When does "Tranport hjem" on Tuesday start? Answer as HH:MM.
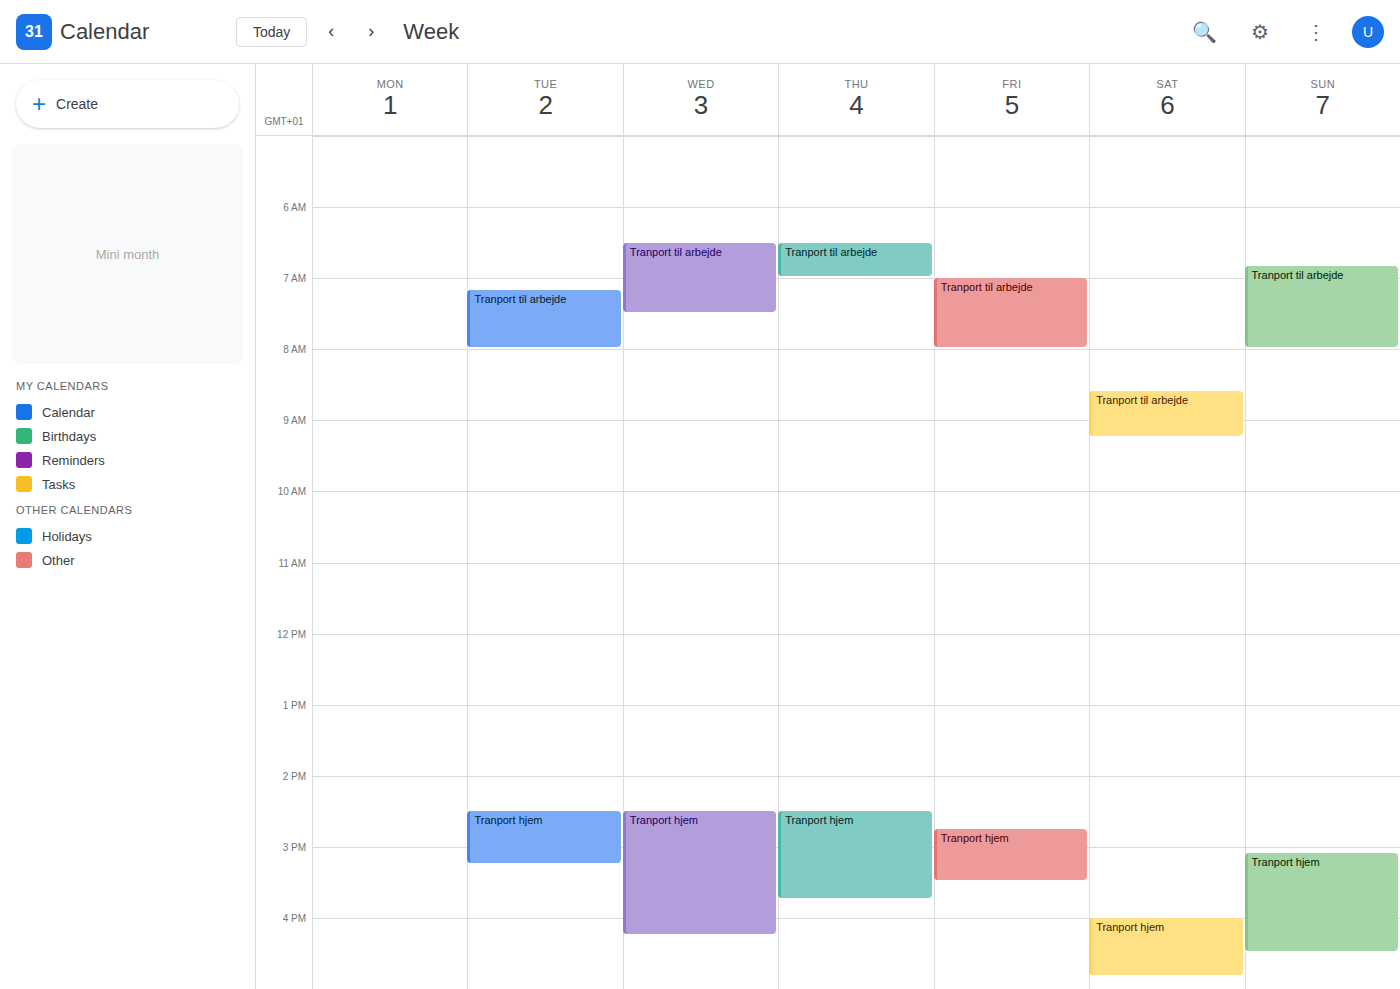
14:30